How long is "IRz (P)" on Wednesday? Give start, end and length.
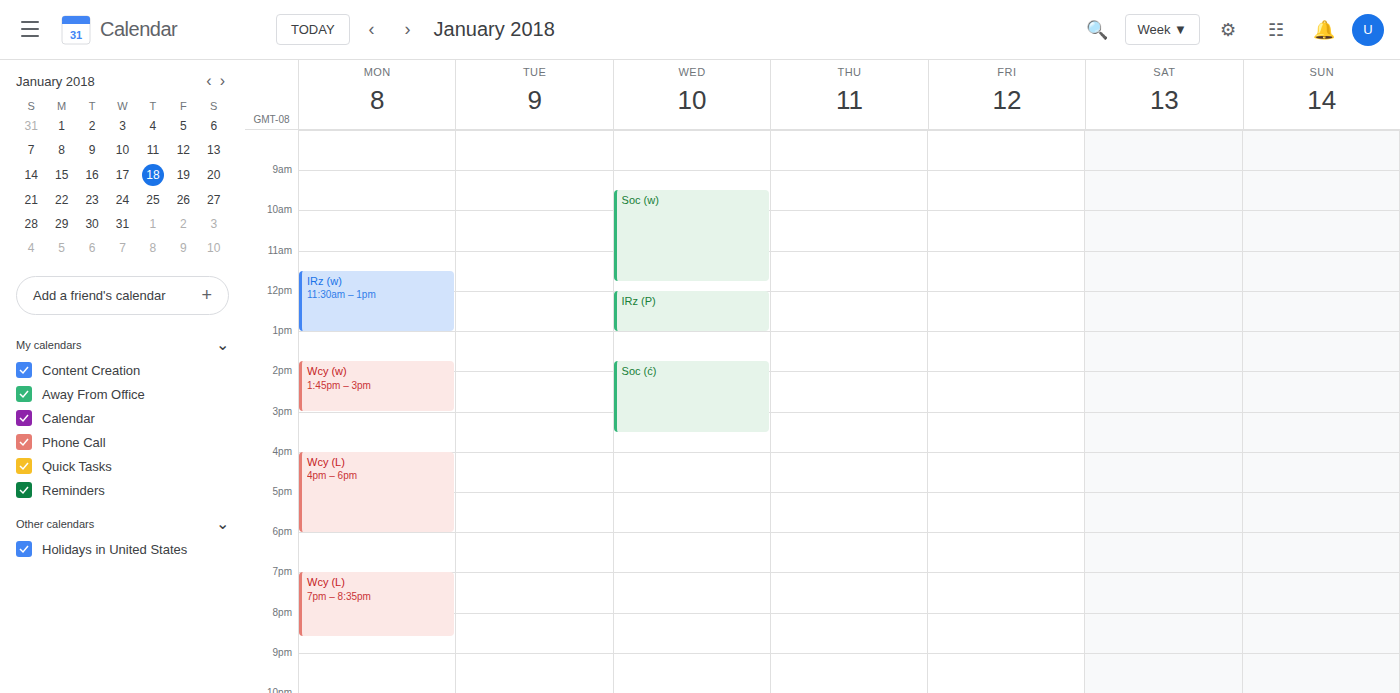
12:00 PM to 1:00 PM, 1 hour